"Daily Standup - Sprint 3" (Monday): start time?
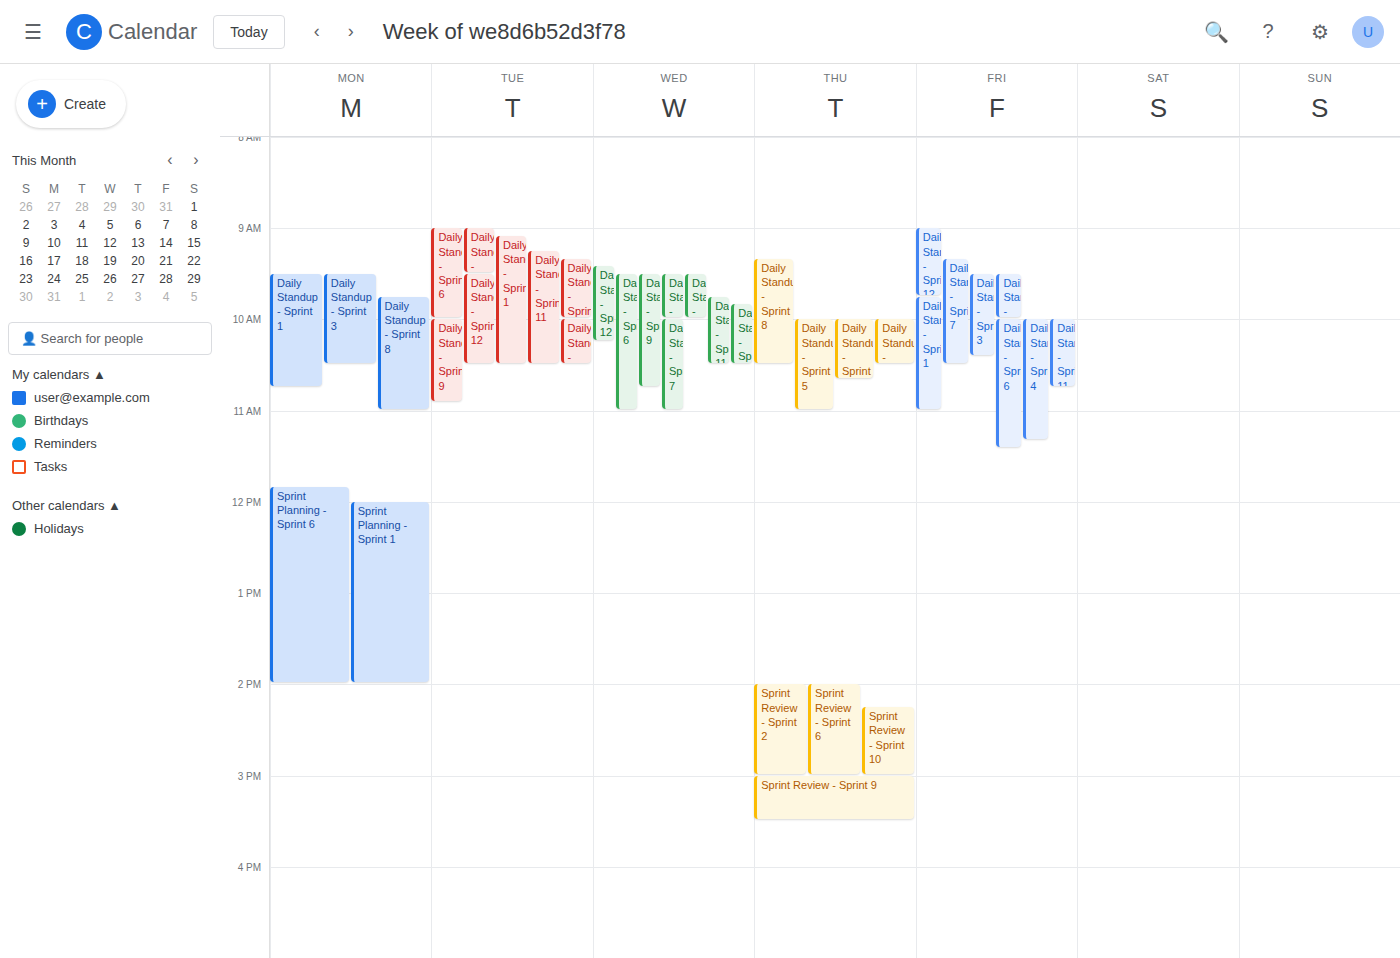
9:30 AM